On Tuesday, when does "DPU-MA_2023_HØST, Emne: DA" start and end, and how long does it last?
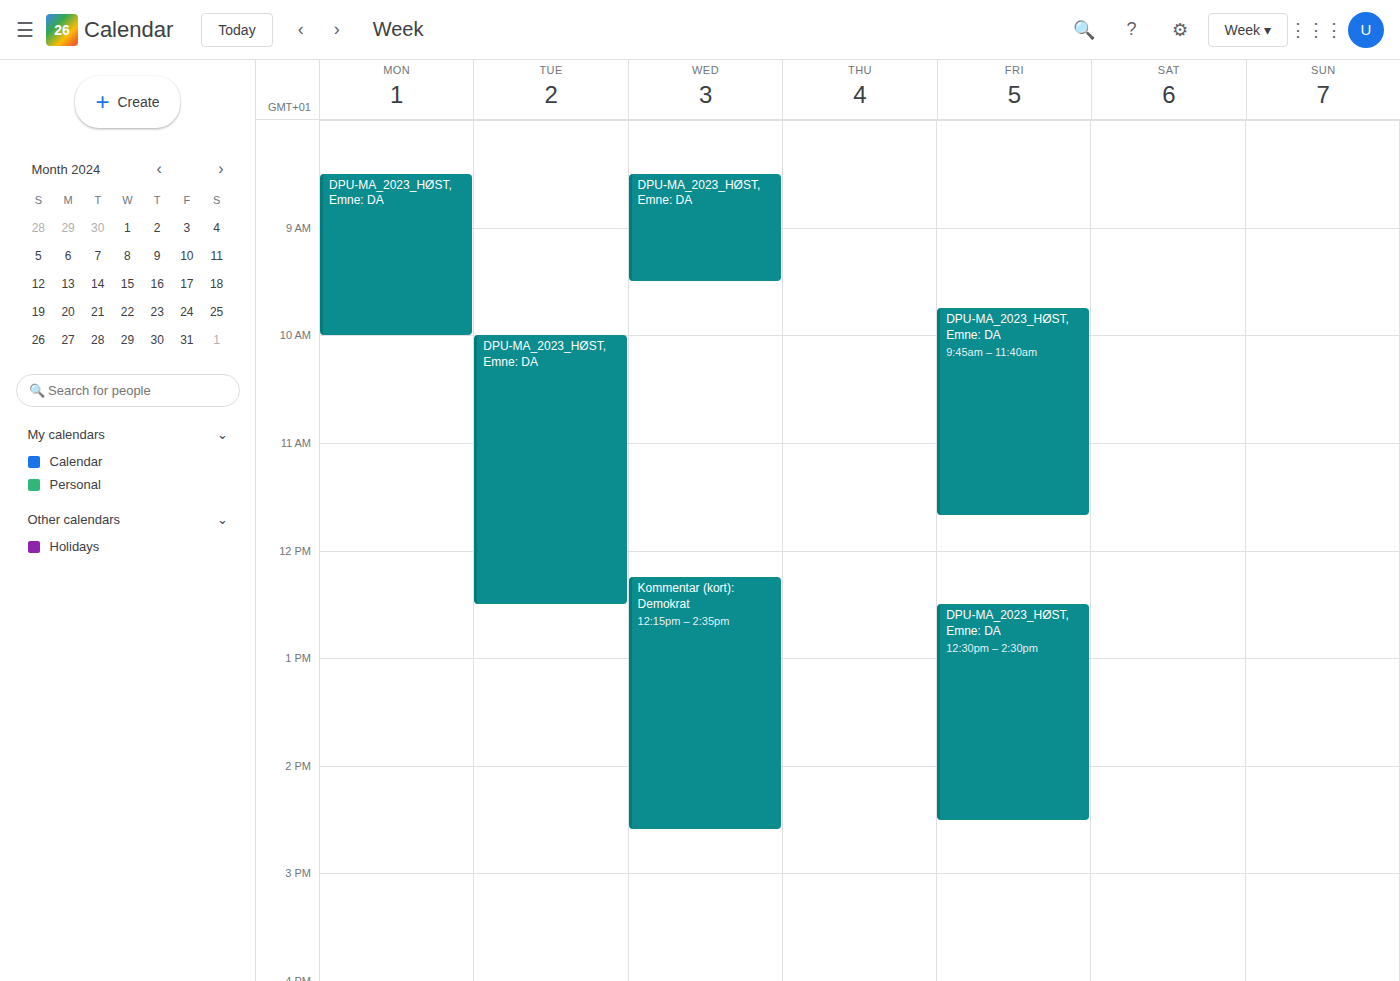
10:00 to 12:30, 2 hours 30 minutes